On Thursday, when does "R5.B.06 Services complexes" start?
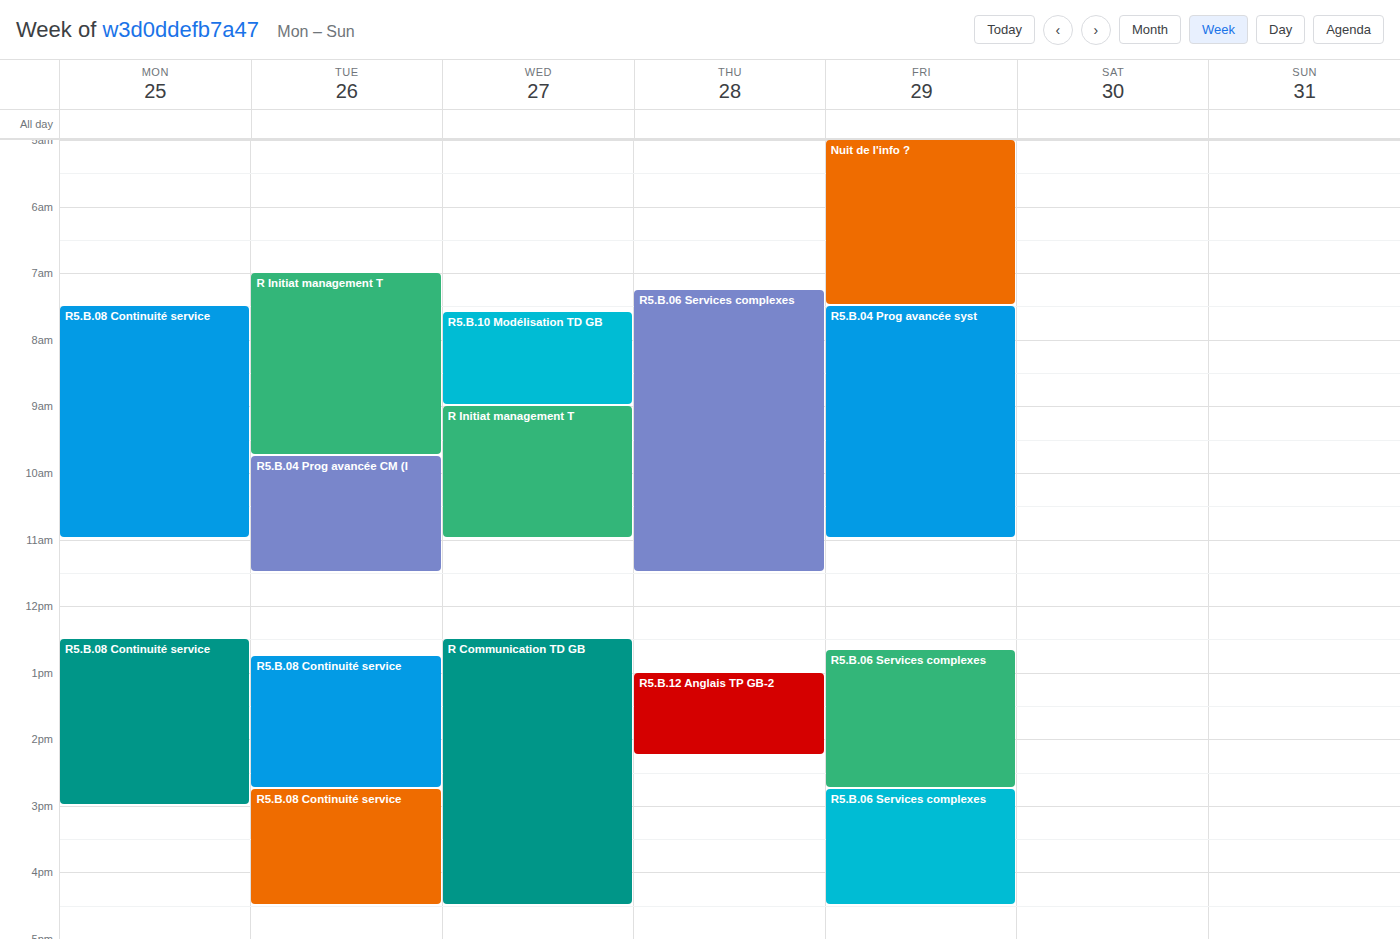
7:15 AM